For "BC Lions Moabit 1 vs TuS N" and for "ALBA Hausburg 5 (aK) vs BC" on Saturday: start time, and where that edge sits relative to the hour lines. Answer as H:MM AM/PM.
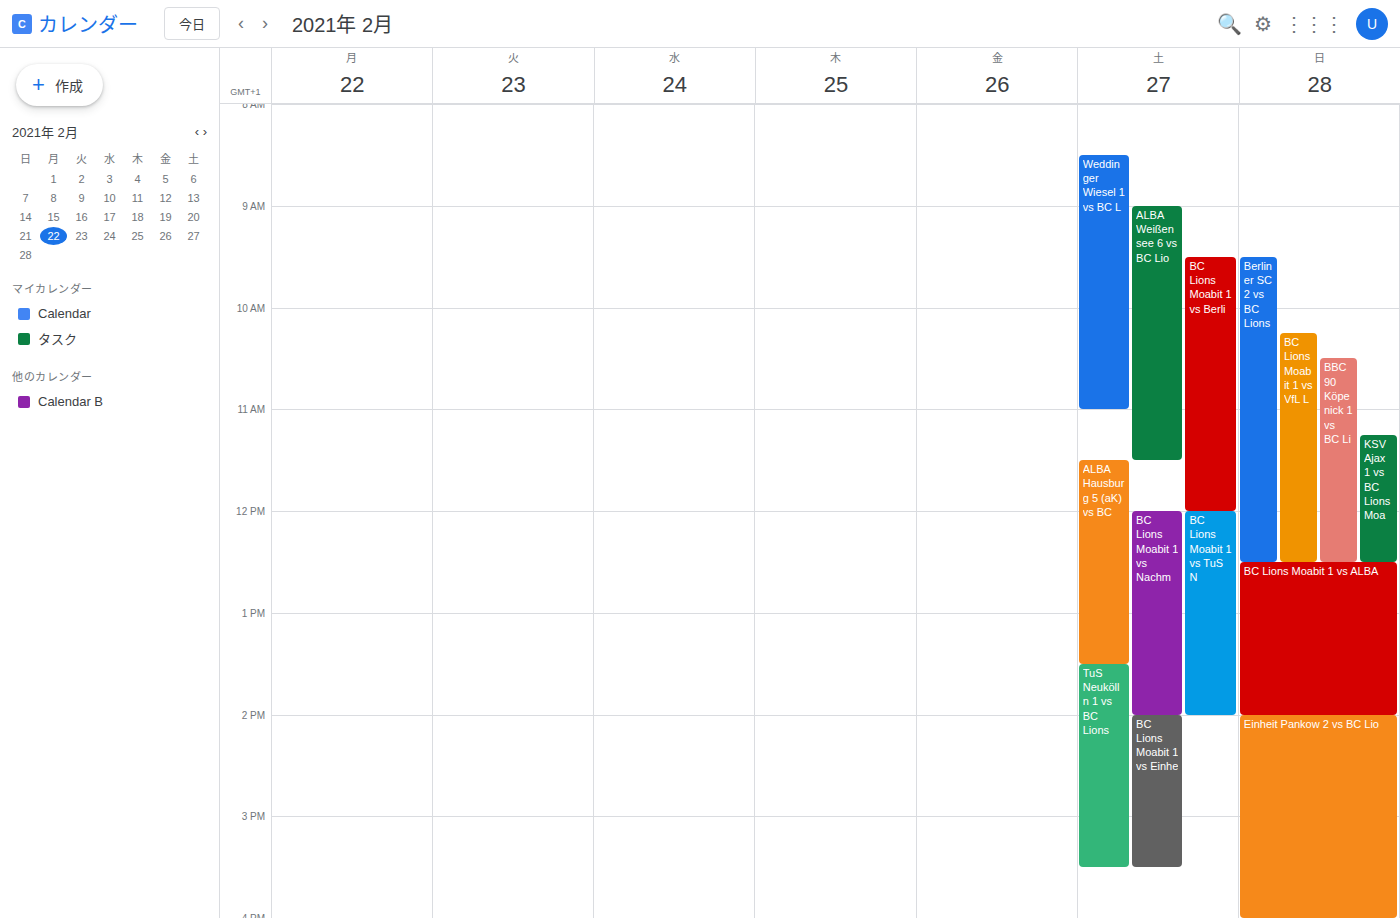
"BC Lions Moabit 1 vs TuS N": 12:00 PM, exactly on the 12 PM line. "ALBA Hausburg 5 (aK) vs BC": 11:30 AM, halfway between the 11 AM and 12 PM lines.